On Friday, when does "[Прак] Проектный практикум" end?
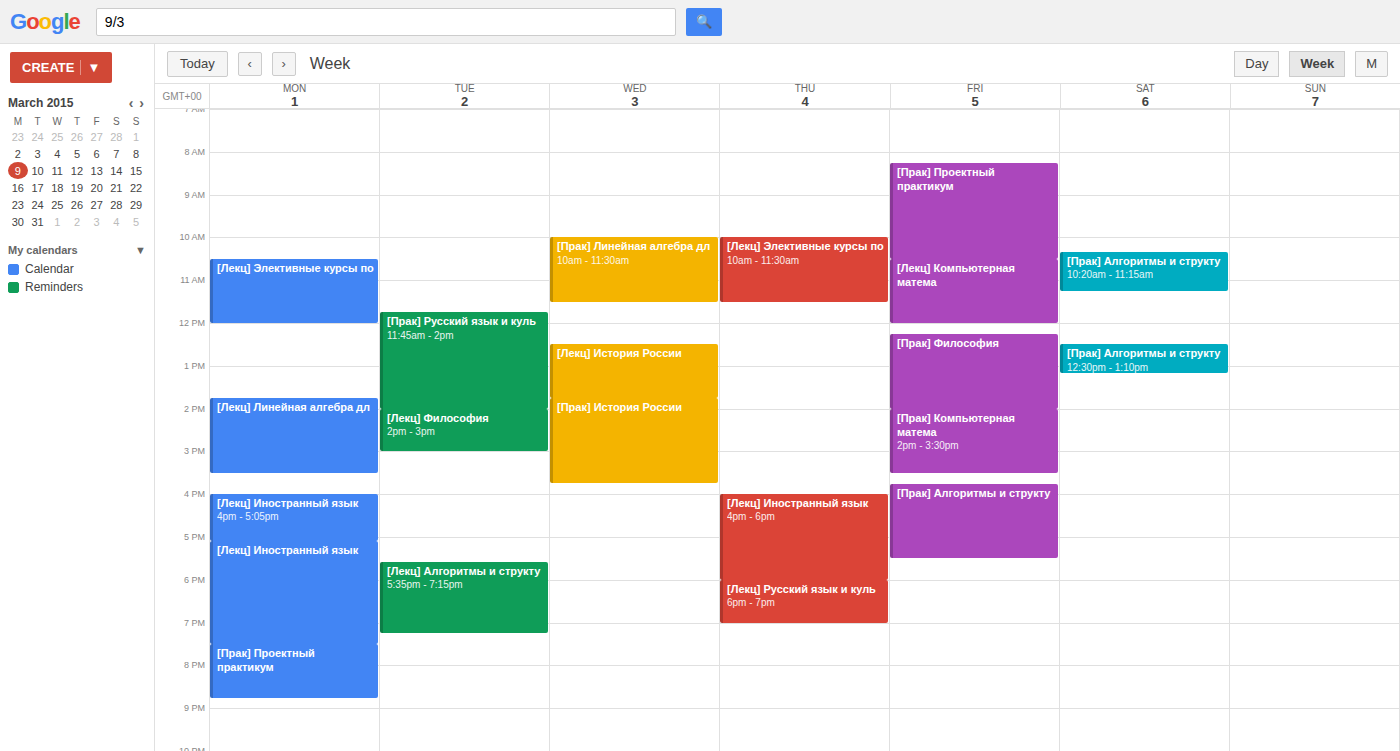
10:30 AM